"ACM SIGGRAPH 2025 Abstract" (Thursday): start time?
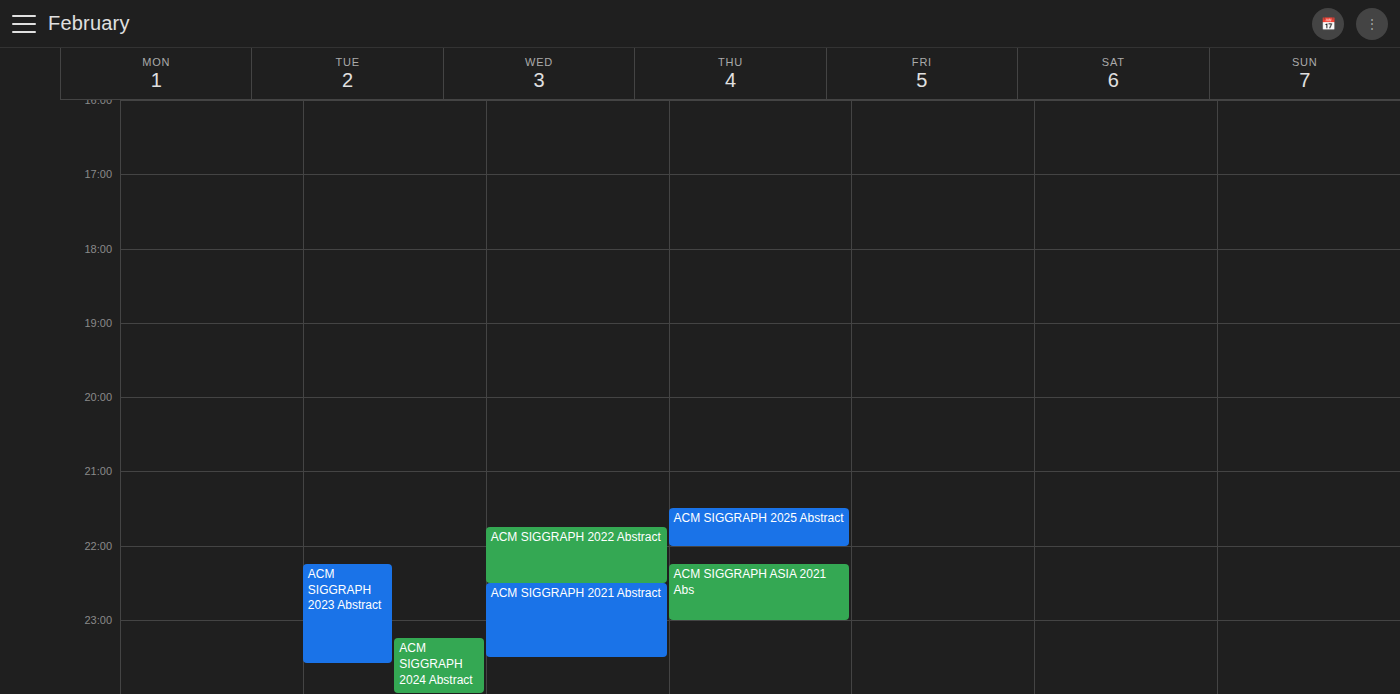
21:30